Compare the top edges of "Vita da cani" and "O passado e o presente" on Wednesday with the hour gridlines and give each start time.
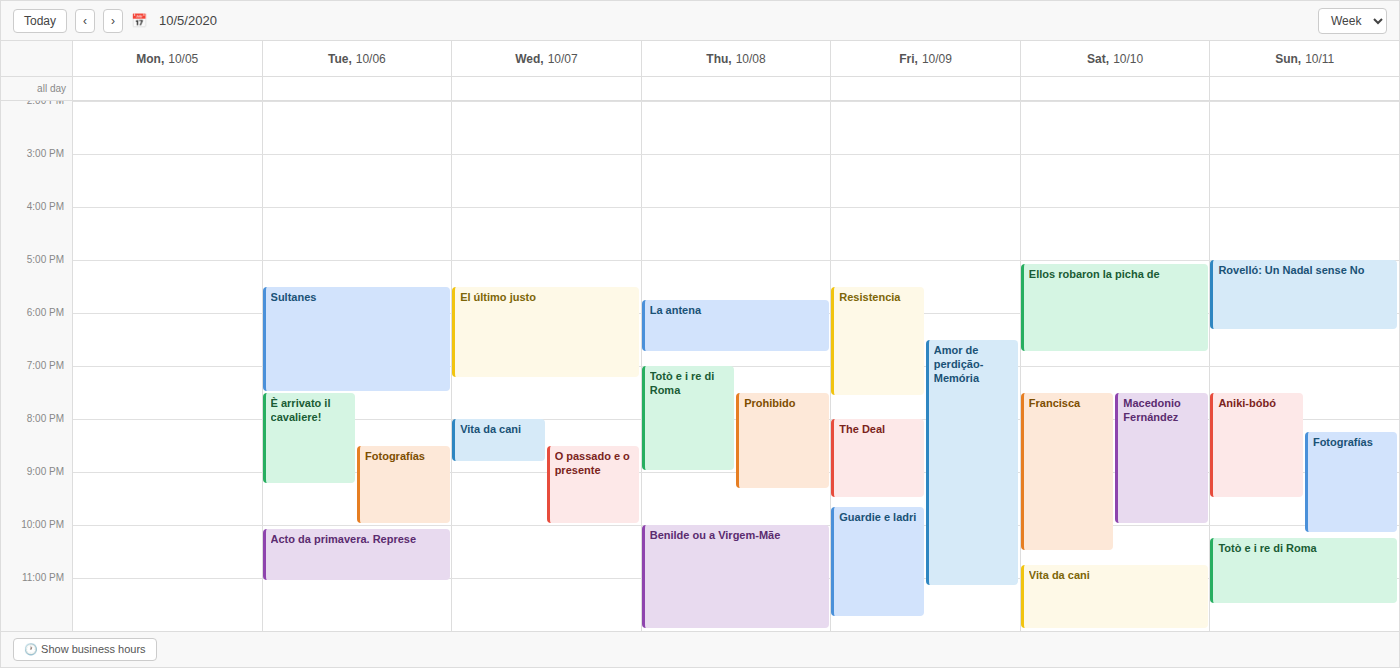
"Vita da cani": 8:00 PM, exactly on the 8 PM line. "O passado e o presente": 8:30 PM, halfway between the 8 PM and 9 PM lines.